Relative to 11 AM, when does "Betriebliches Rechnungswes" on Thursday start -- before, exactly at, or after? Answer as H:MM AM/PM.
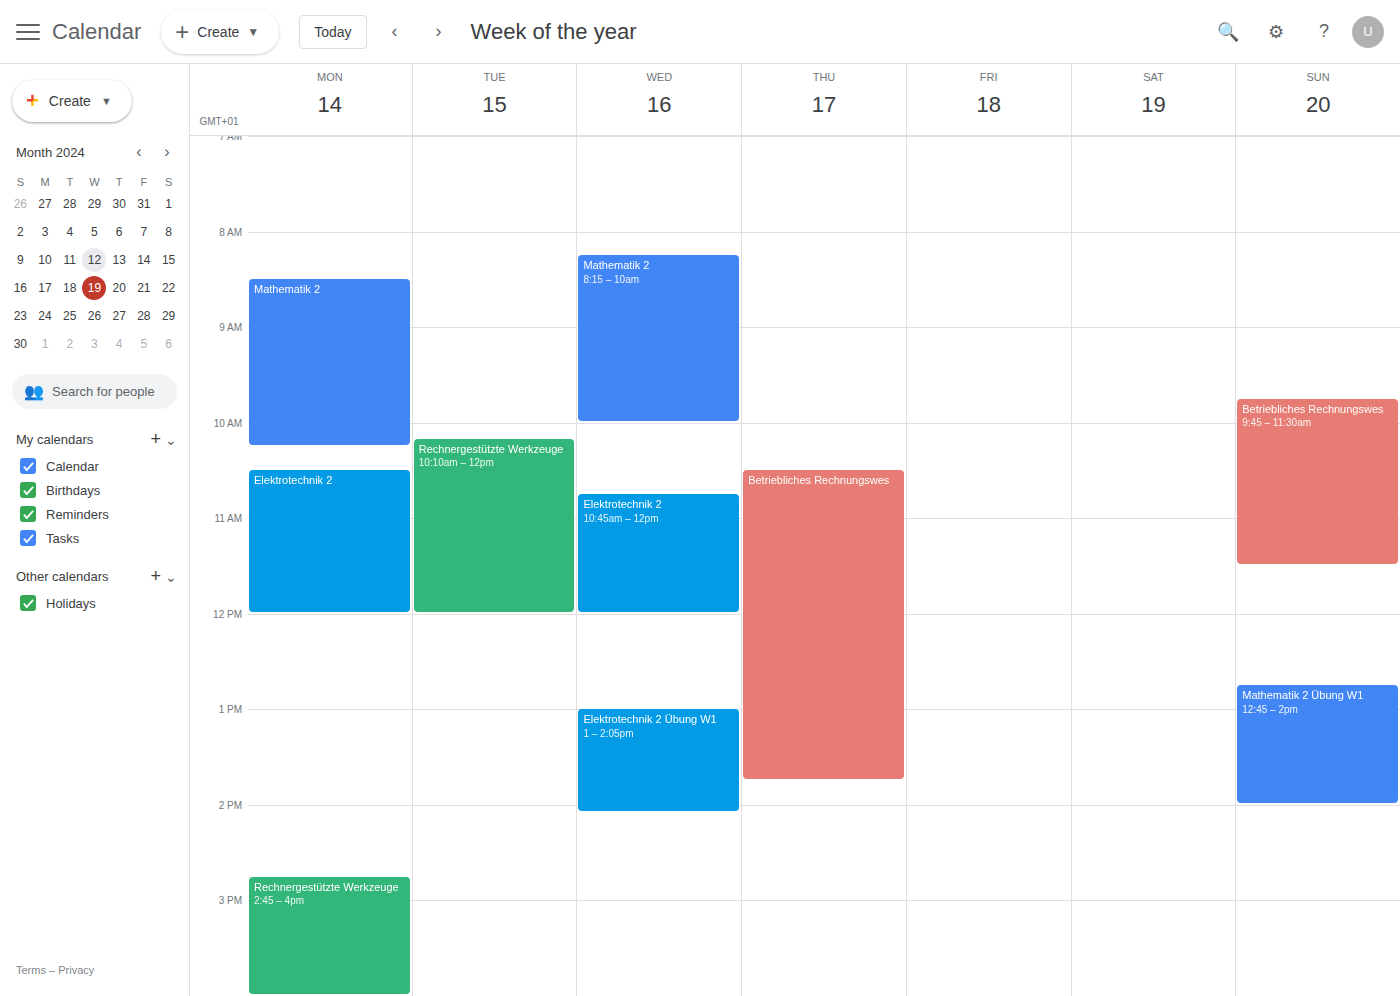
10:30 AM -- before 11 AM, 30 minutes above the 11 AM line.